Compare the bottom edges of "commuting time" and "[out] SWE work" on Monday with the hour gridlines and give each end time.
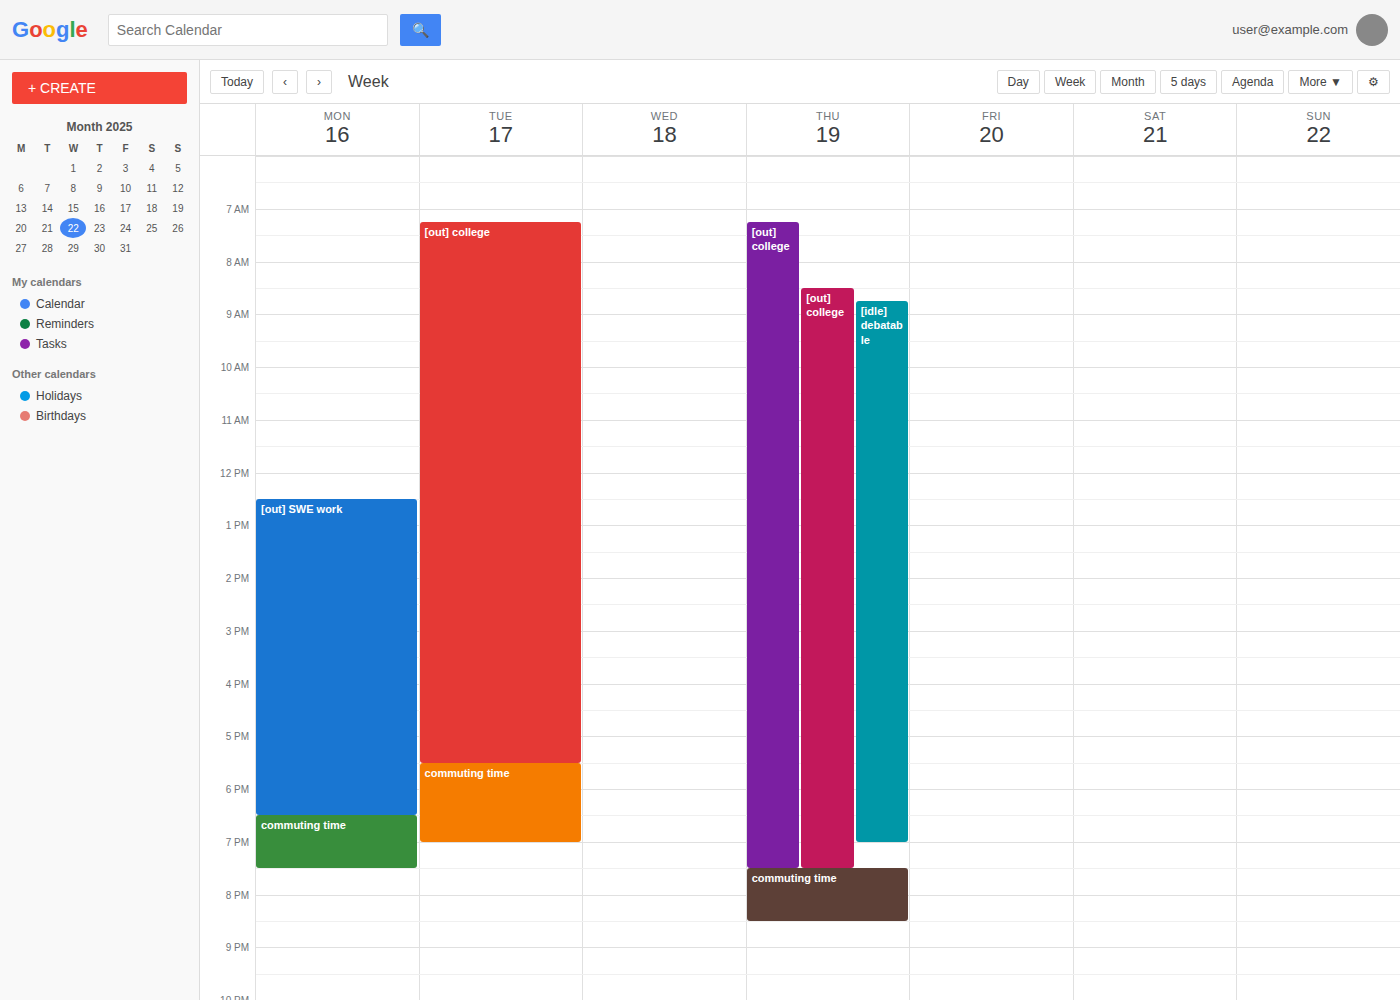
"commuting time": 7:30 PM, halfway between the 7 PM and 8 PM lines. "[out] SWE work": 6:30 PM, halfway between the 6 PM and 7 PM lines.